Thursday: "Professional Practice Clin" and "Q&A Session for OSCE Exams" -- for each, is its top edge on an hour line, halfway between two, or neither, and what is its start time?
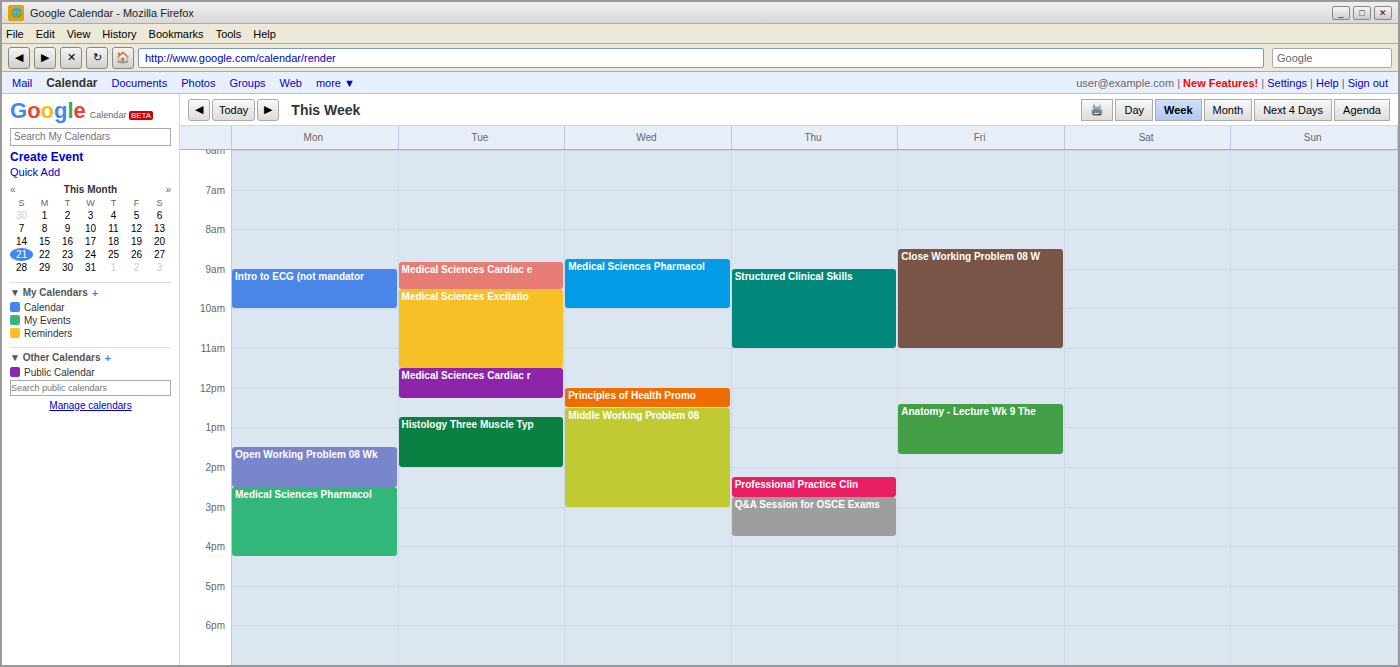
"Professional Practice Clin": 2:15 PM, neither: a quarter of the way from the 2 PM line to the 3 PM line. "Q&A Session for OSCE Exams": 2:45 PM, neither: three quarters of the way from the 2 PM line to the 3 PM line.